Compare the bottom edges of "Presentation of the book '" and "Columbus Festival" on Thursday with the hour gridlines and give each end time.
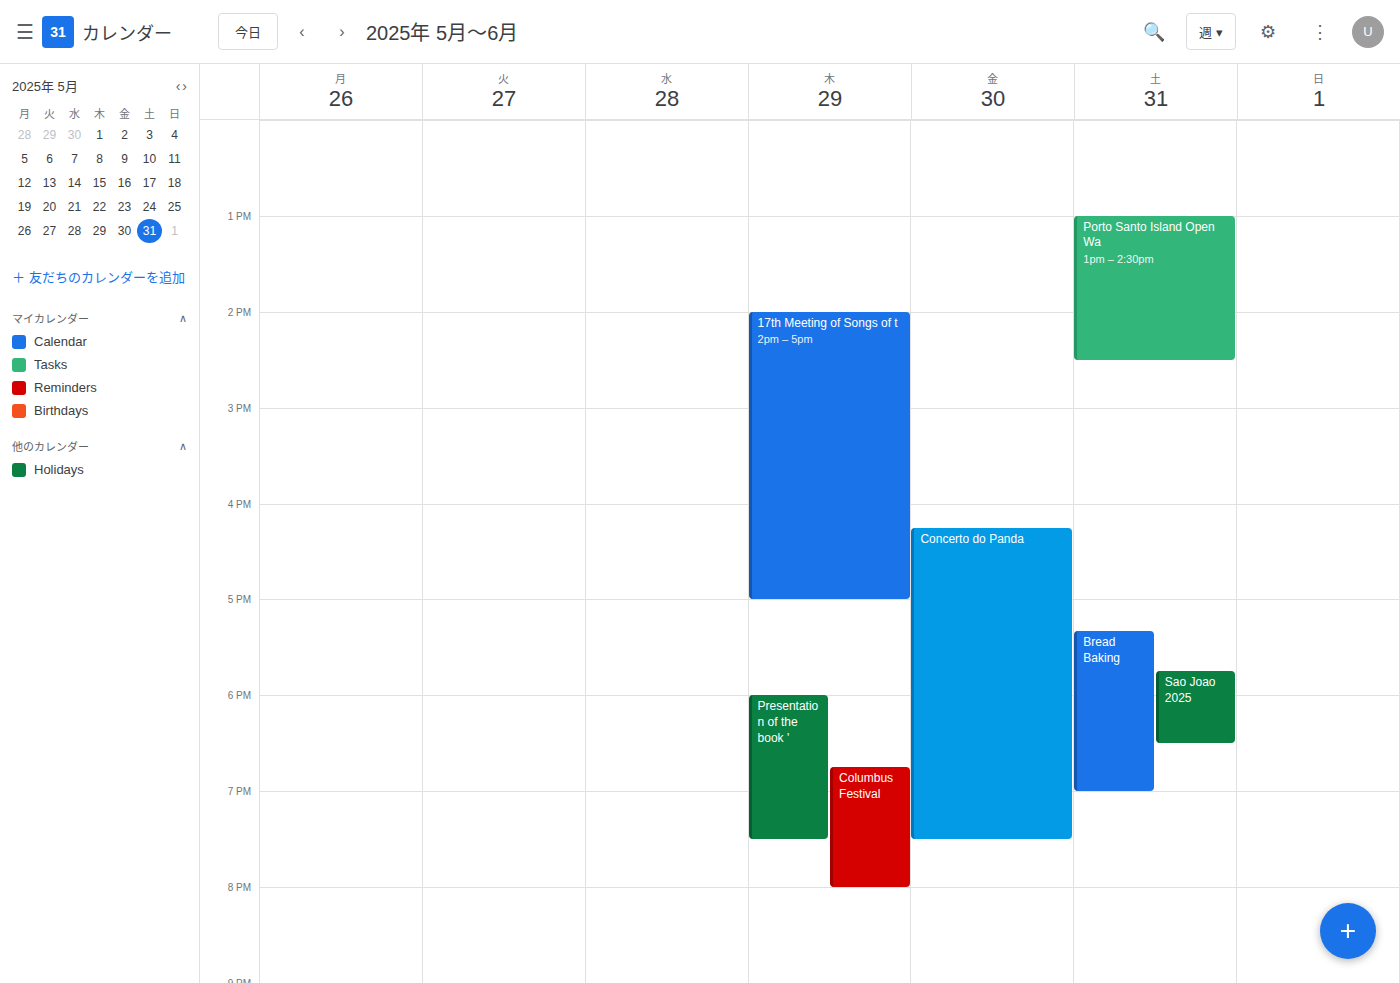
"Presentation of the book '": 7:30 PM, halfway between the 7 PM and 8 PM lines. "Columbus Festival": 8:00 PM, exactly on the 8 PM line.